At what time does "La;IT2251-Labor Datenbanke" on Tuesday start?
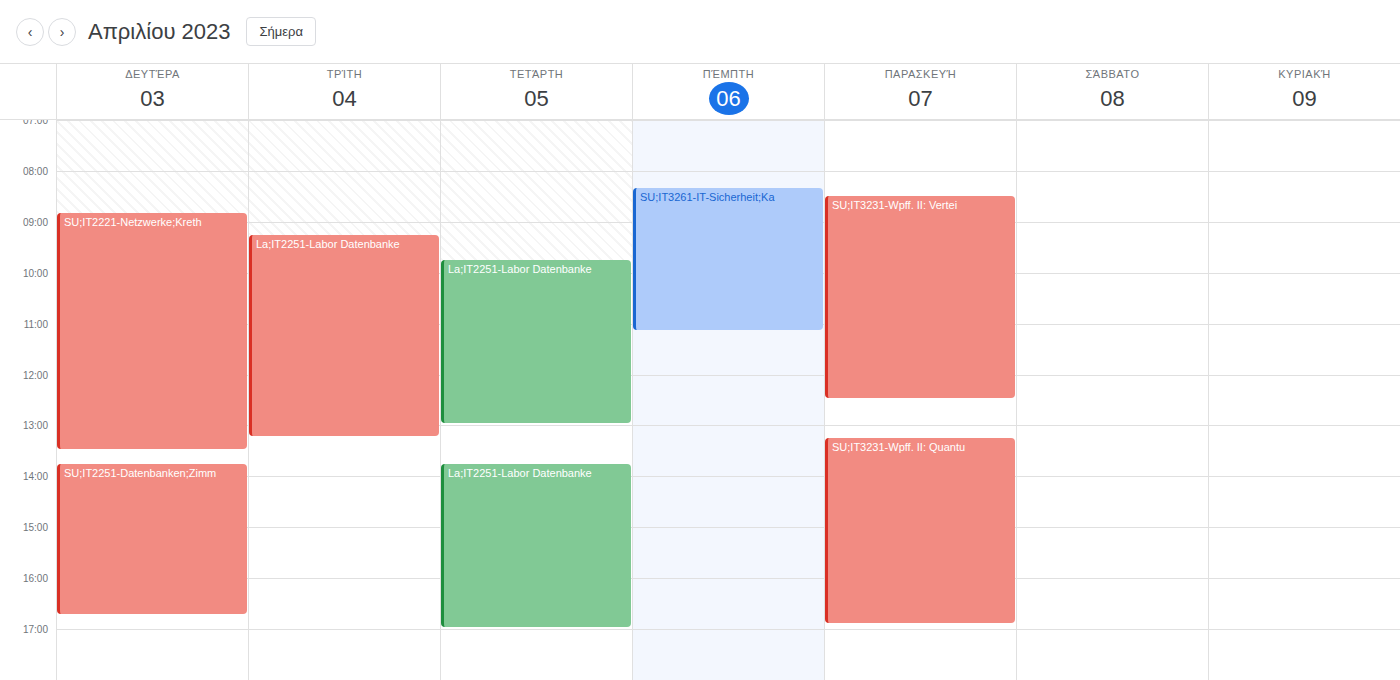
9:15 AM